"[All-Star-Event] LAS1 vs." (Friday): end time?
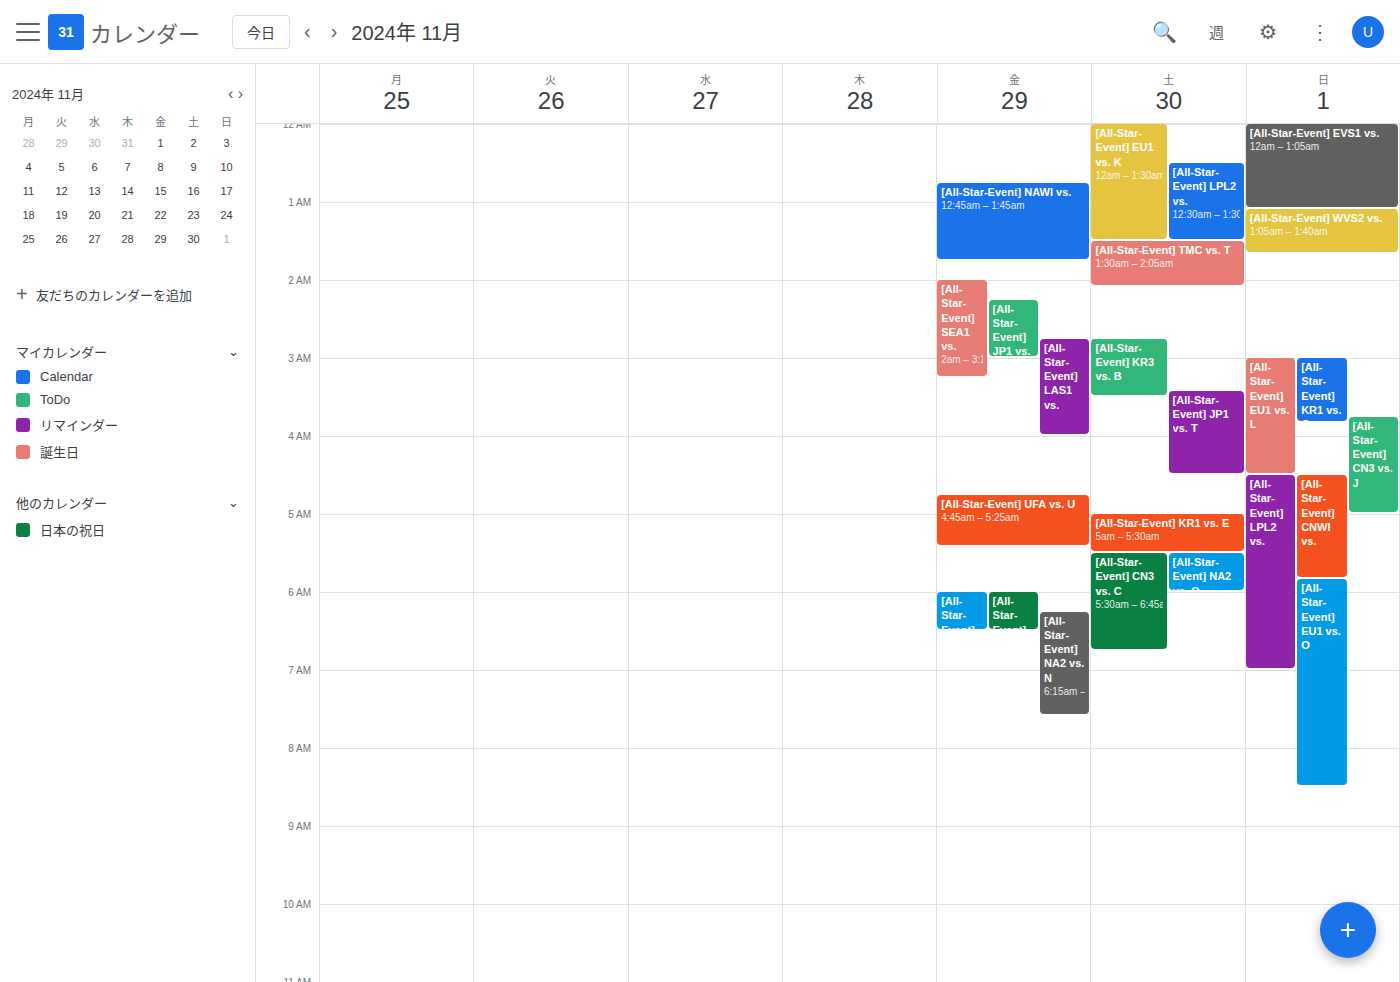
4:00 AM